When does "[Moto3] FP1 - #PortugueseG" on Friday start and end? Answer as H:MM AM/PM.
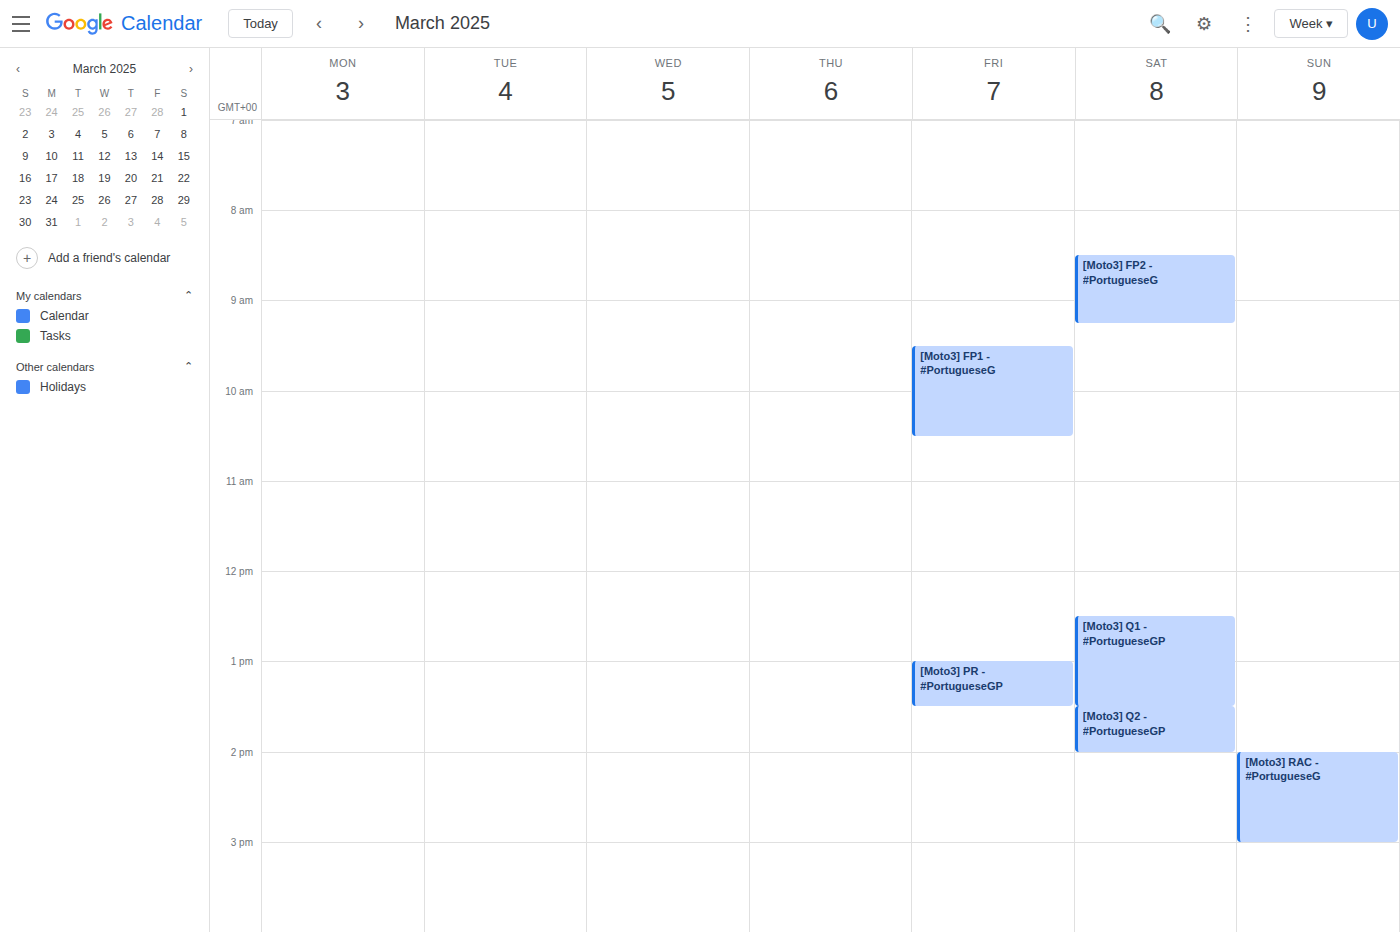
9:30 AM to 10:30 AM